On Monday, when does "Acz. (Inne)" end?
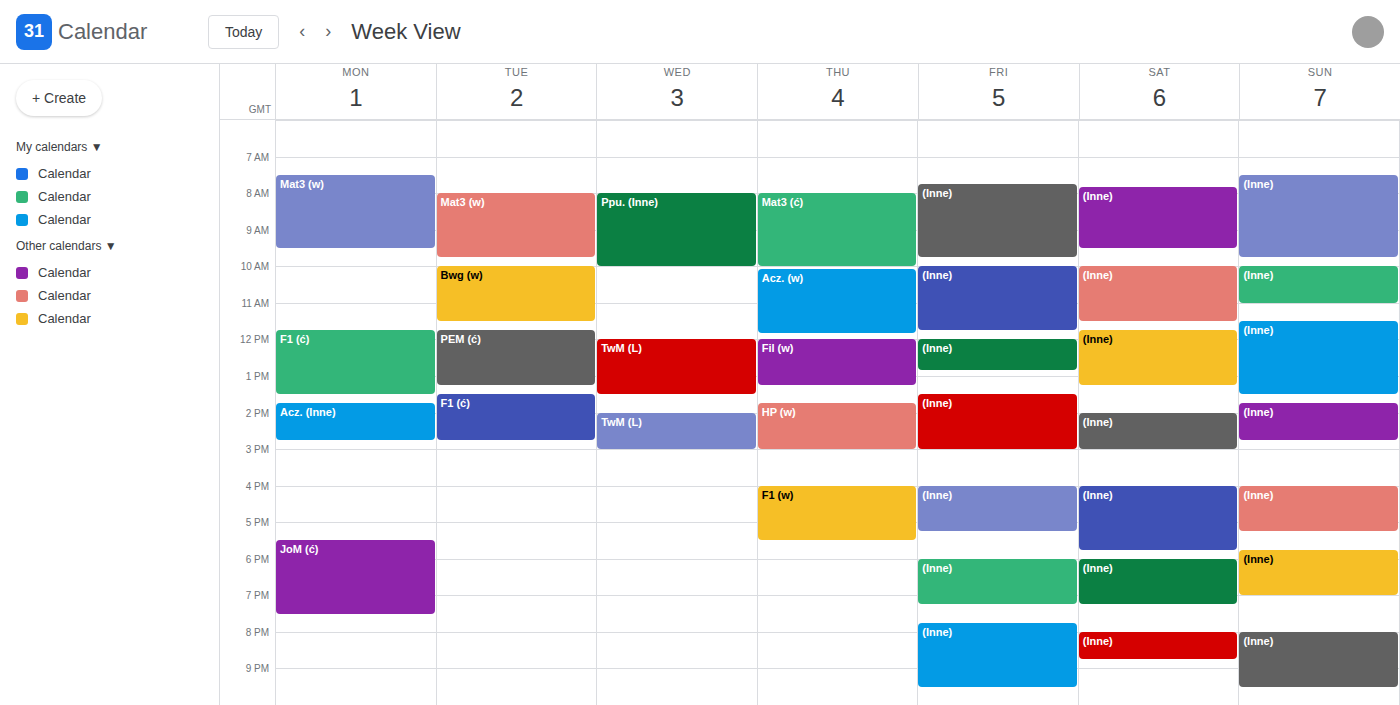
2:45 PM